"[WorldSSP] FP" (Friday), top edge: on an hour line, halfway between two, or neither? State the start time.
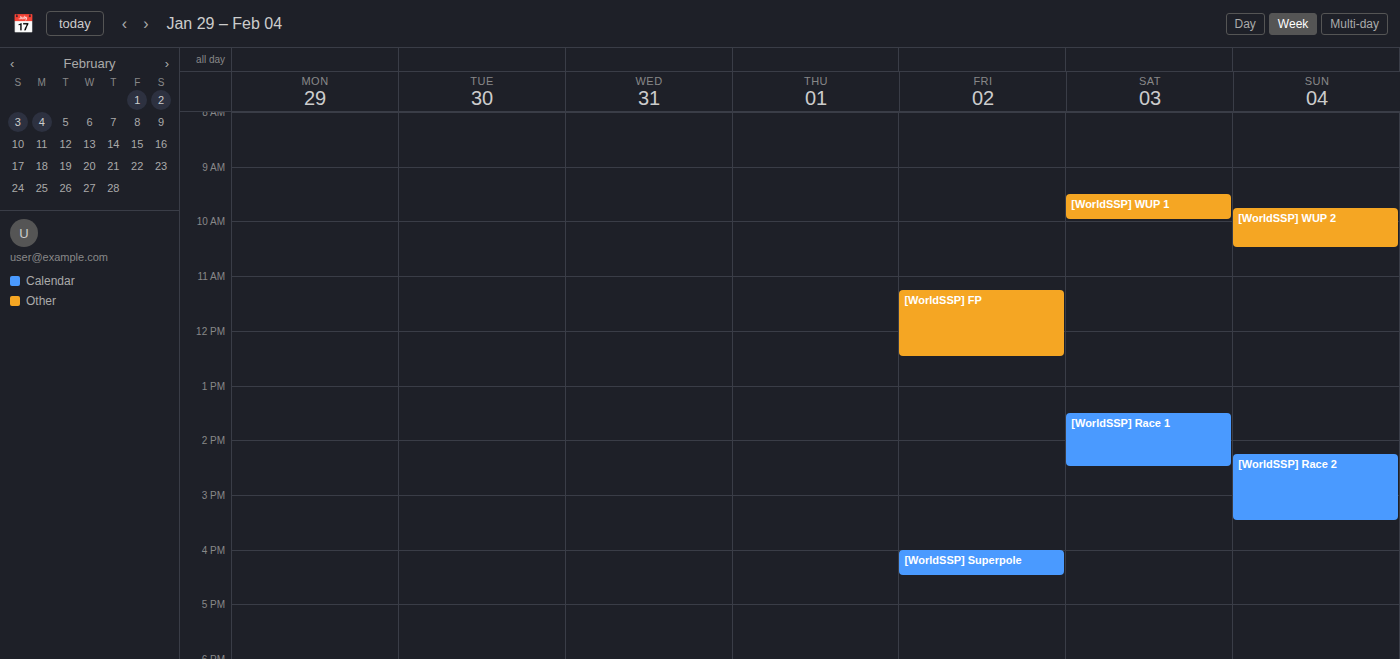
11:15 AM -- neither: a quarter of the way from the 11 AM line to the 12 PM line.